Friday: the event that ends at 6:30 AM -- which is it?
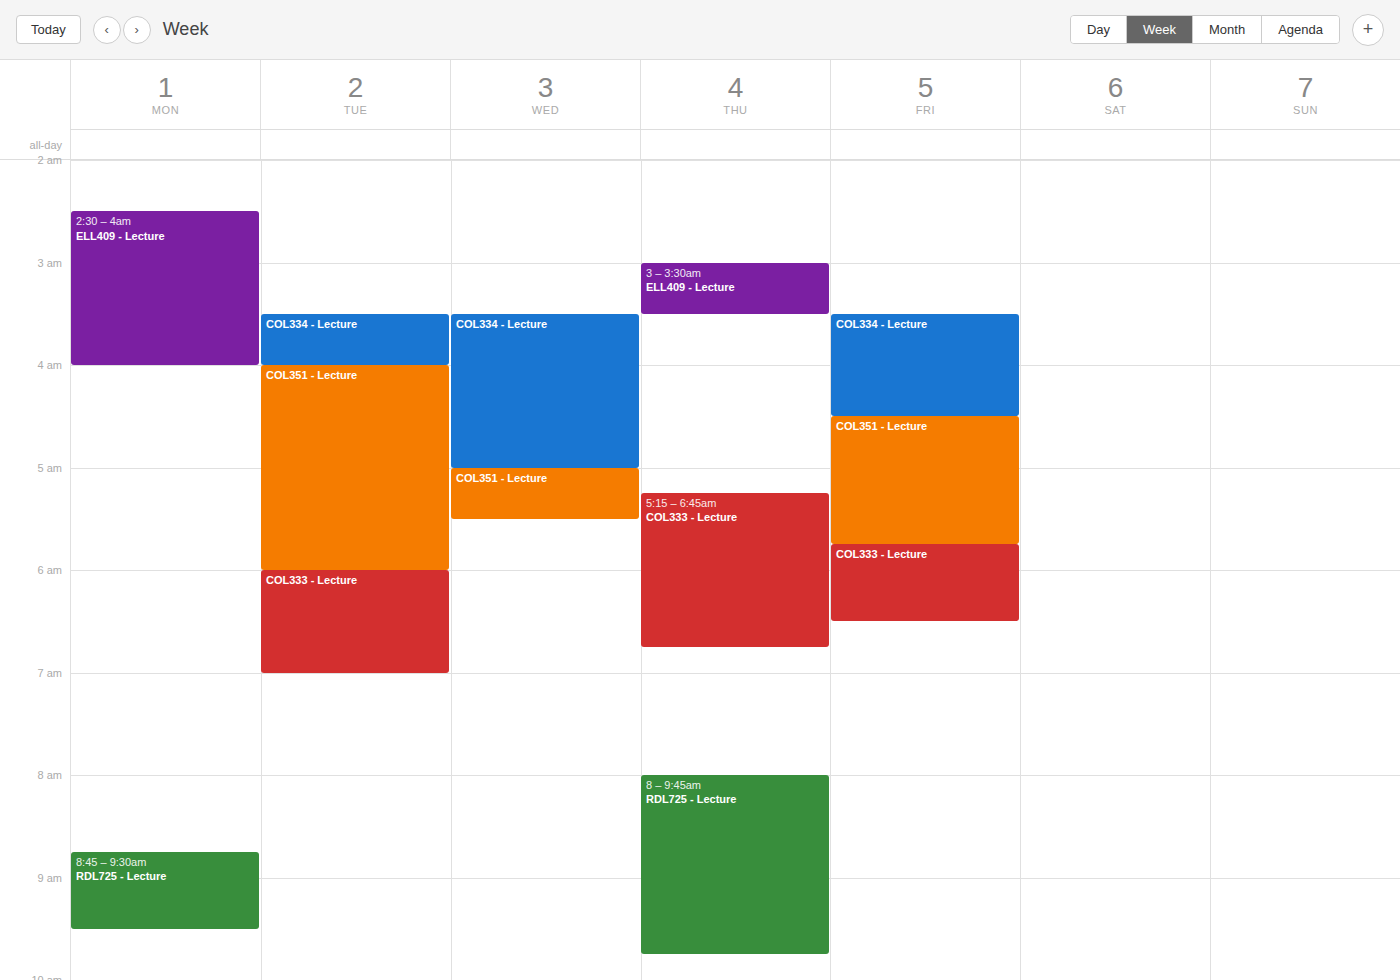
"COL333 - Lecture"